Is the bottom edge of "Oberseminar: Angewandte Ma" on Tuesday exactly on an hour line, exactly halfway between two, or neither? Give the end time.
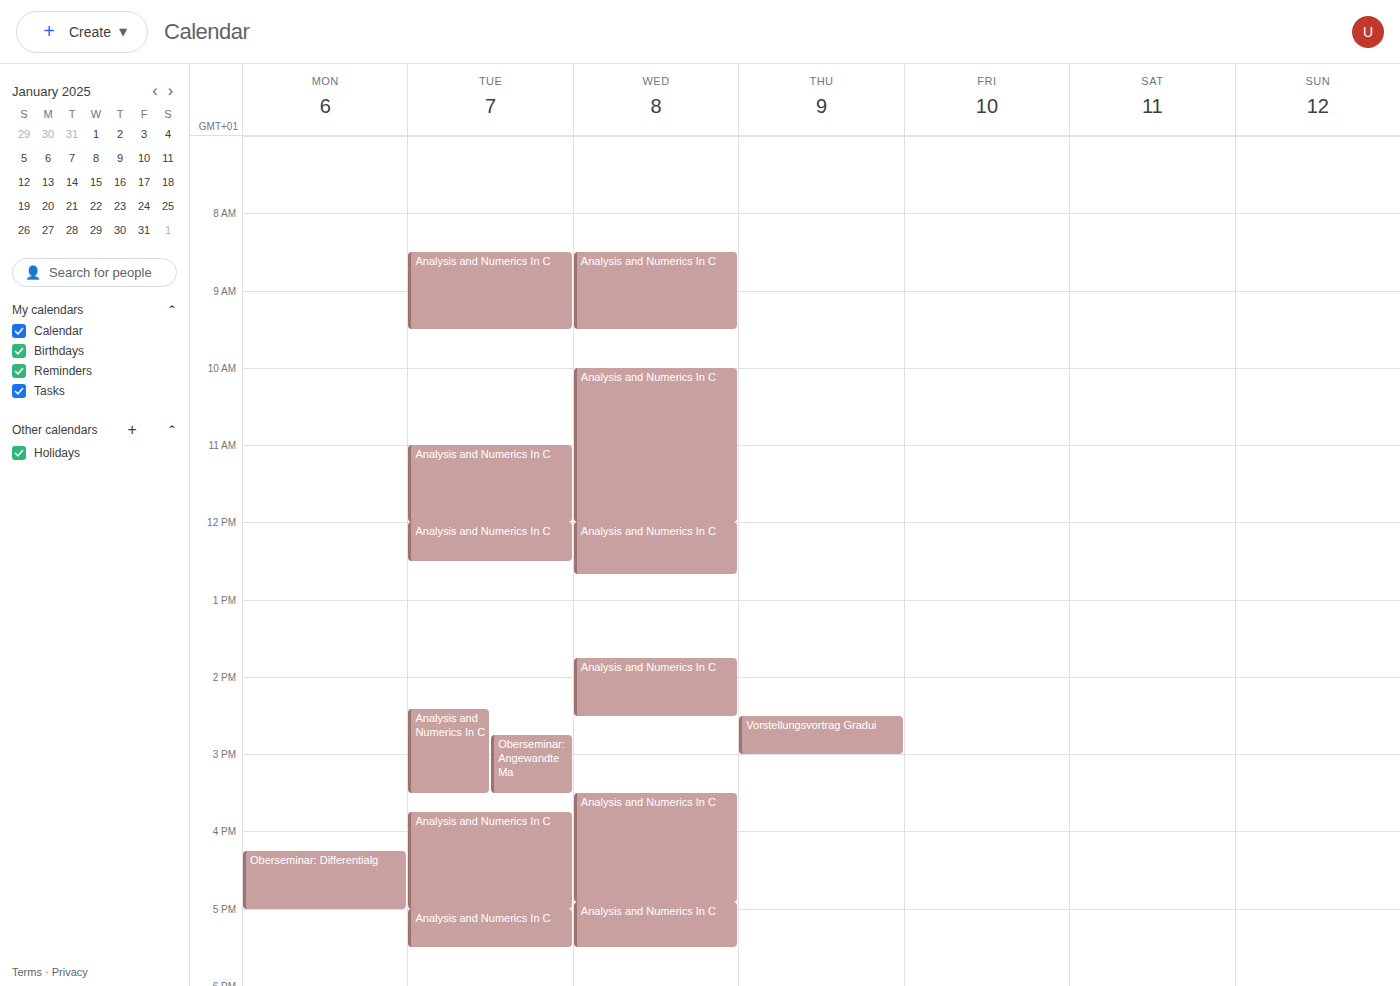
15:30 -- halfway between the 15:00 and 16:00 lines.